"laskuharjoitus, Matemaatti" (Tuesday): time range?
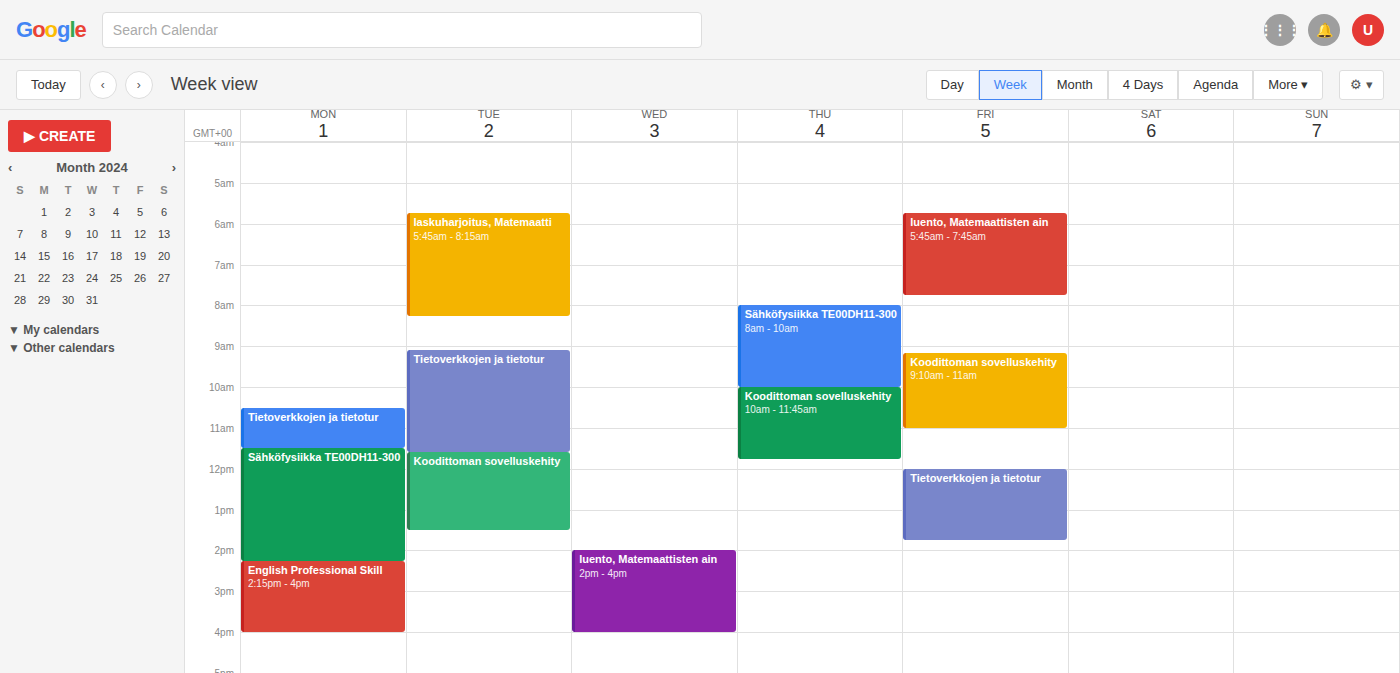
5:45 AM to 8:15 AM